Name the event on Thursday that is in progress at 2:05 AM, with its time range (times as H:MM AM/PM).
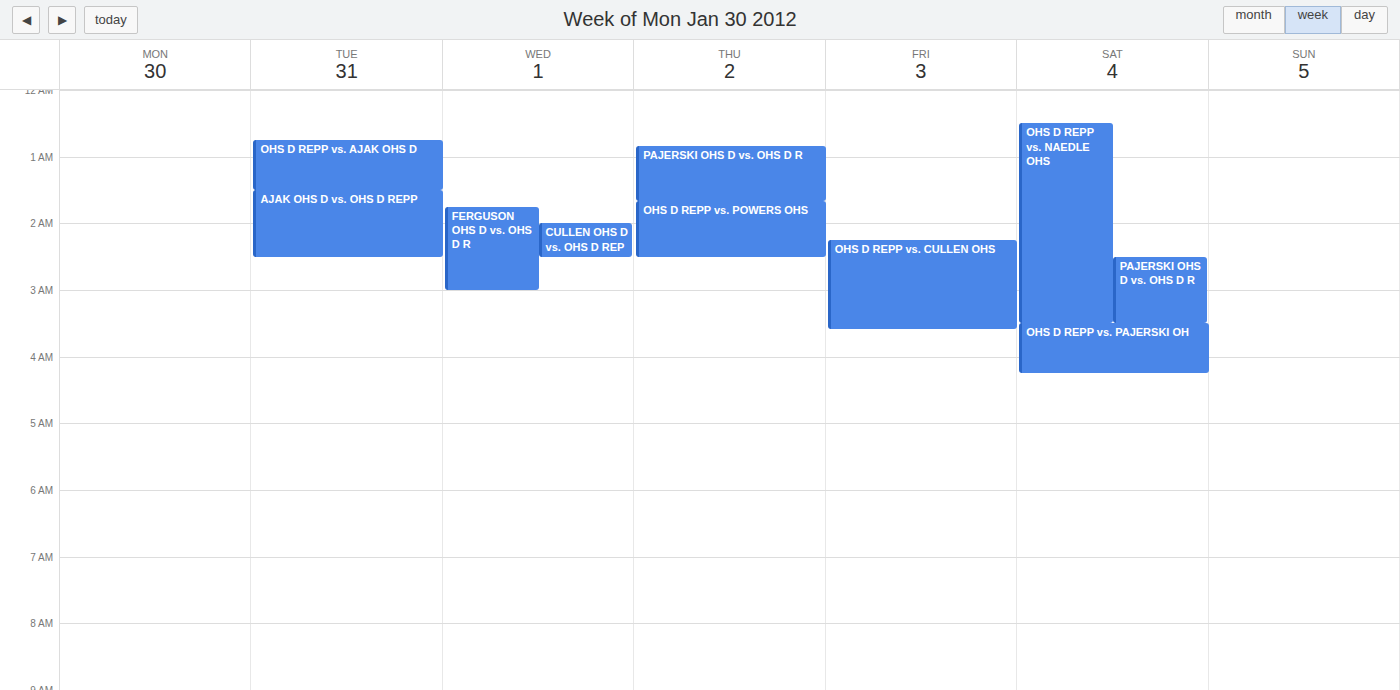
"OHS D REPP vs. POWERS OHS", 1:40 AM to 2:30 AM